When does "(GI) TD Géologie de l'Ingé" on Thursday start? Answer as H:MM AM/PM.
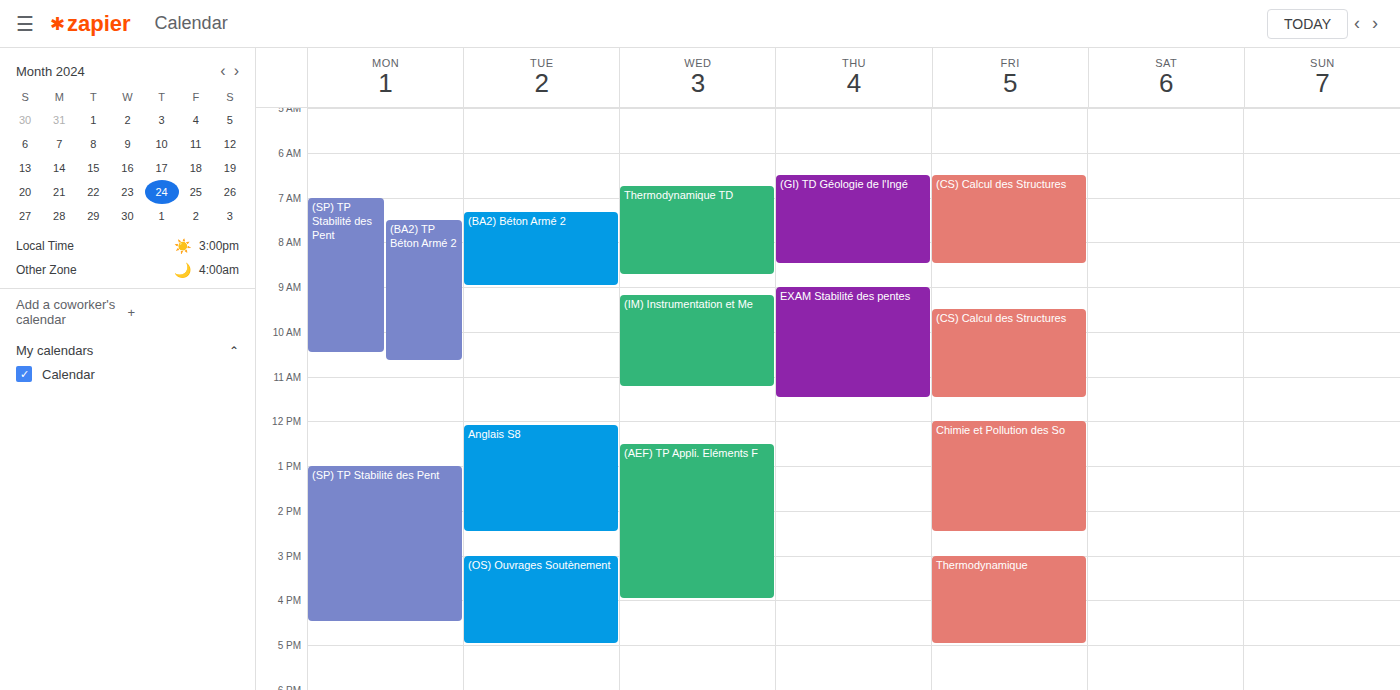
6:30 AM